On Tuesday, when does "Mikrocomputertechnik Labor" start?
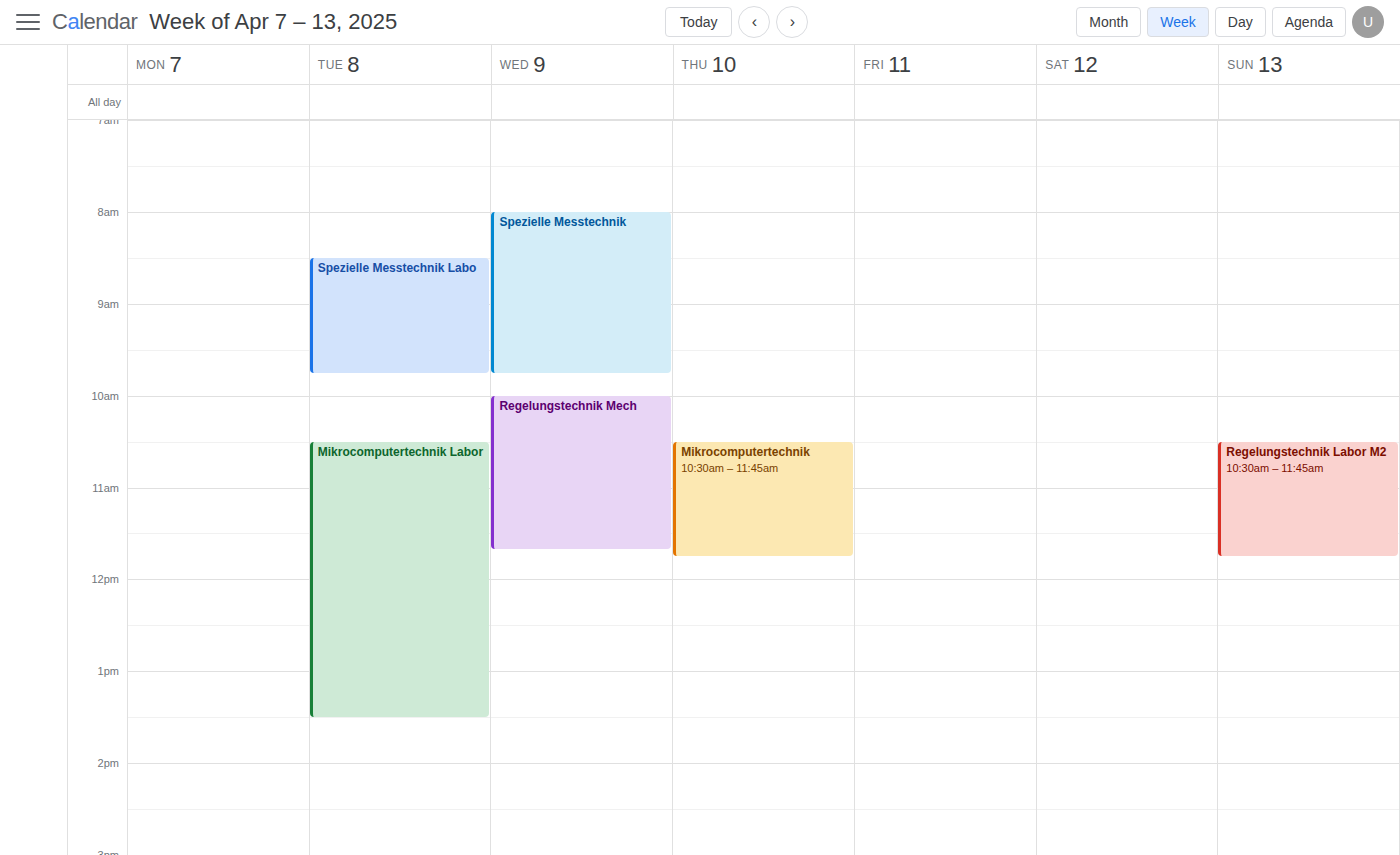
10:30 AM